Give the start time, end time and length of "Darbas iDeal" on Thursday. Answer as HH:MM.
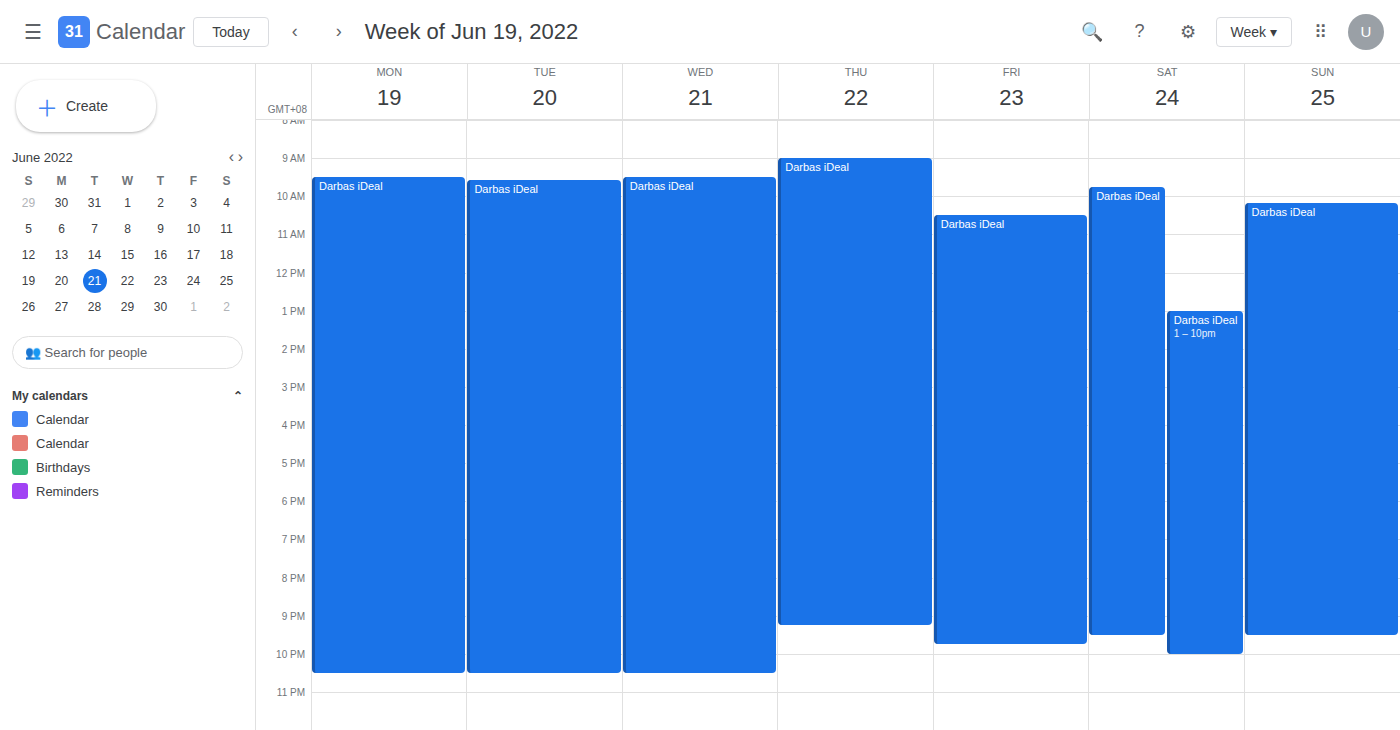
09:00 to 21:15, 12 hours 15 minutes